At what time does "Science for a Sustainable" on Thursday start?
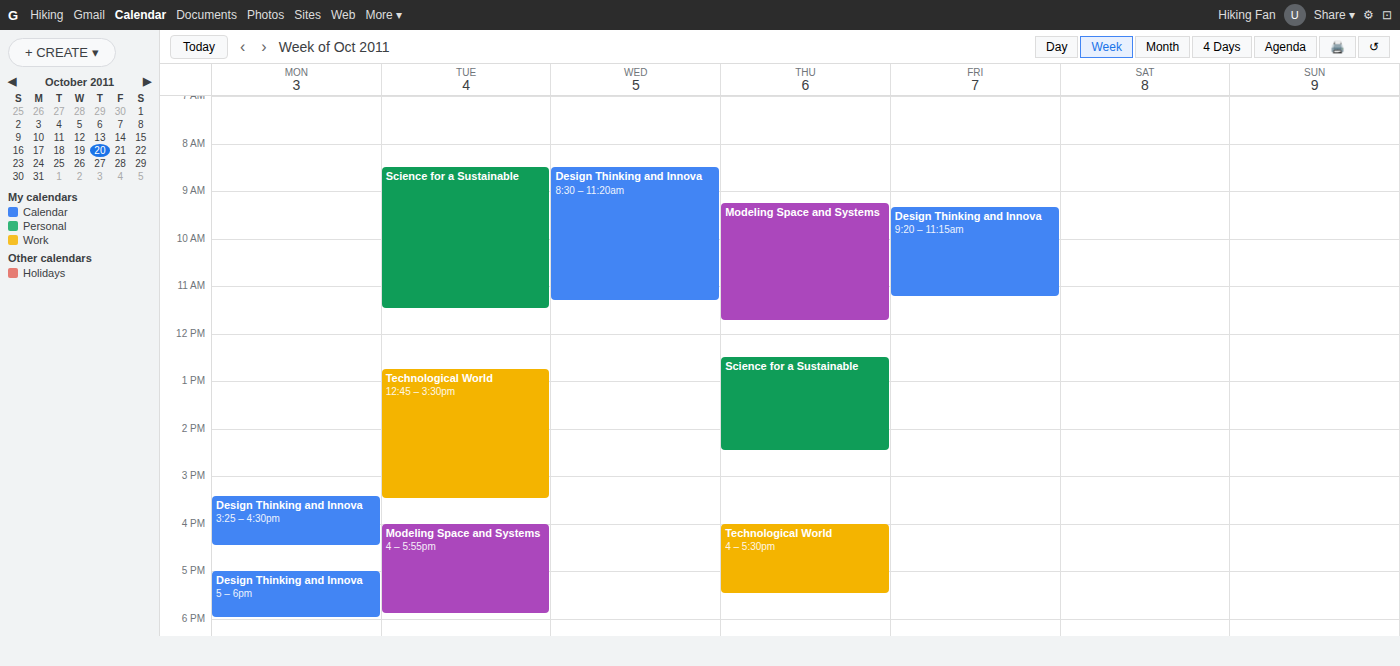
12:30 PM